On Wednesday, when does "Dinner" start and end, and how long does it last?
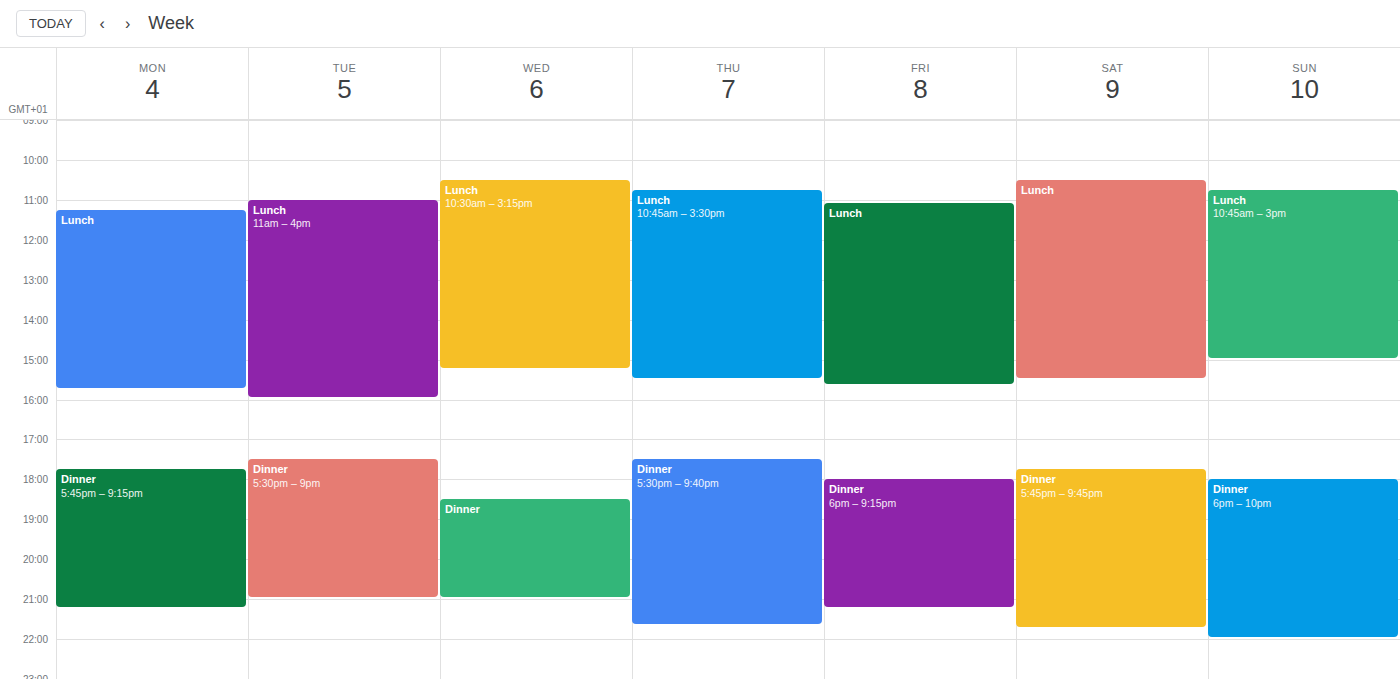
6:30 PM to 9:00 PM, 2 hours 30 minutes